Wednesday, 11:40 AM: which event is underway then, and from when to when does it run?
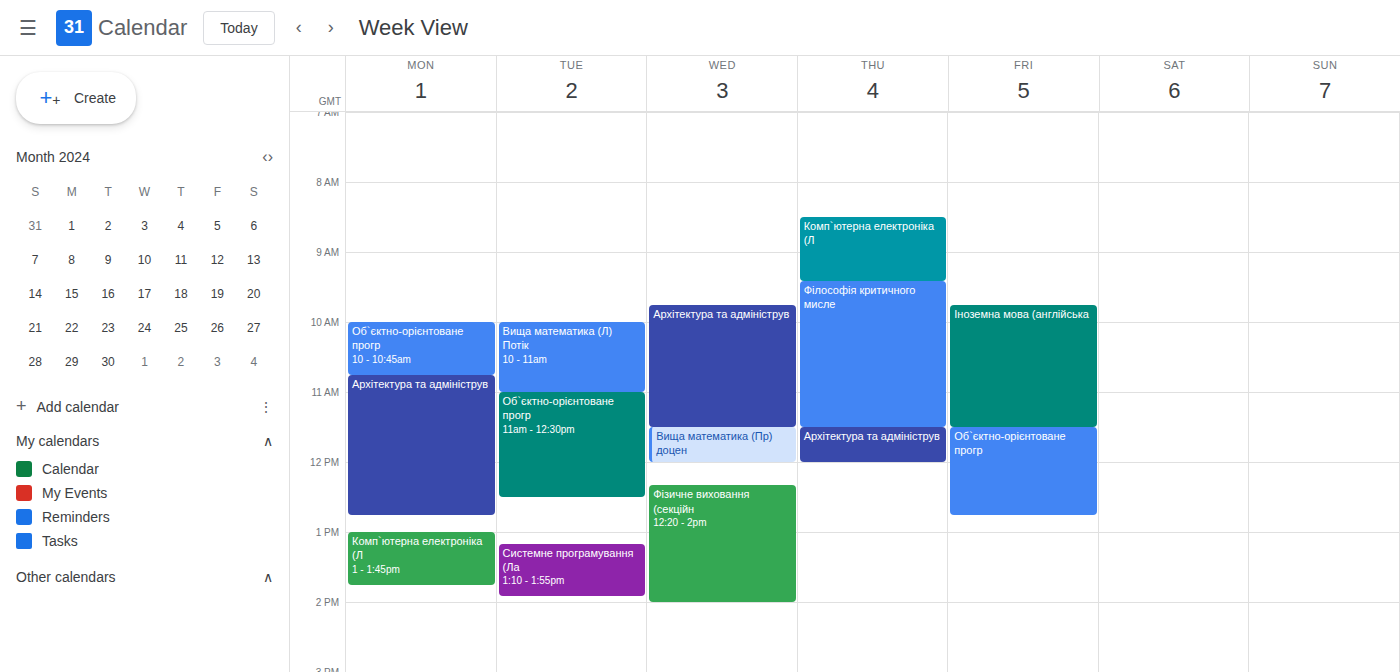
"Вища математика (Пр) доцен", 11:30 AM to 12:00 PM